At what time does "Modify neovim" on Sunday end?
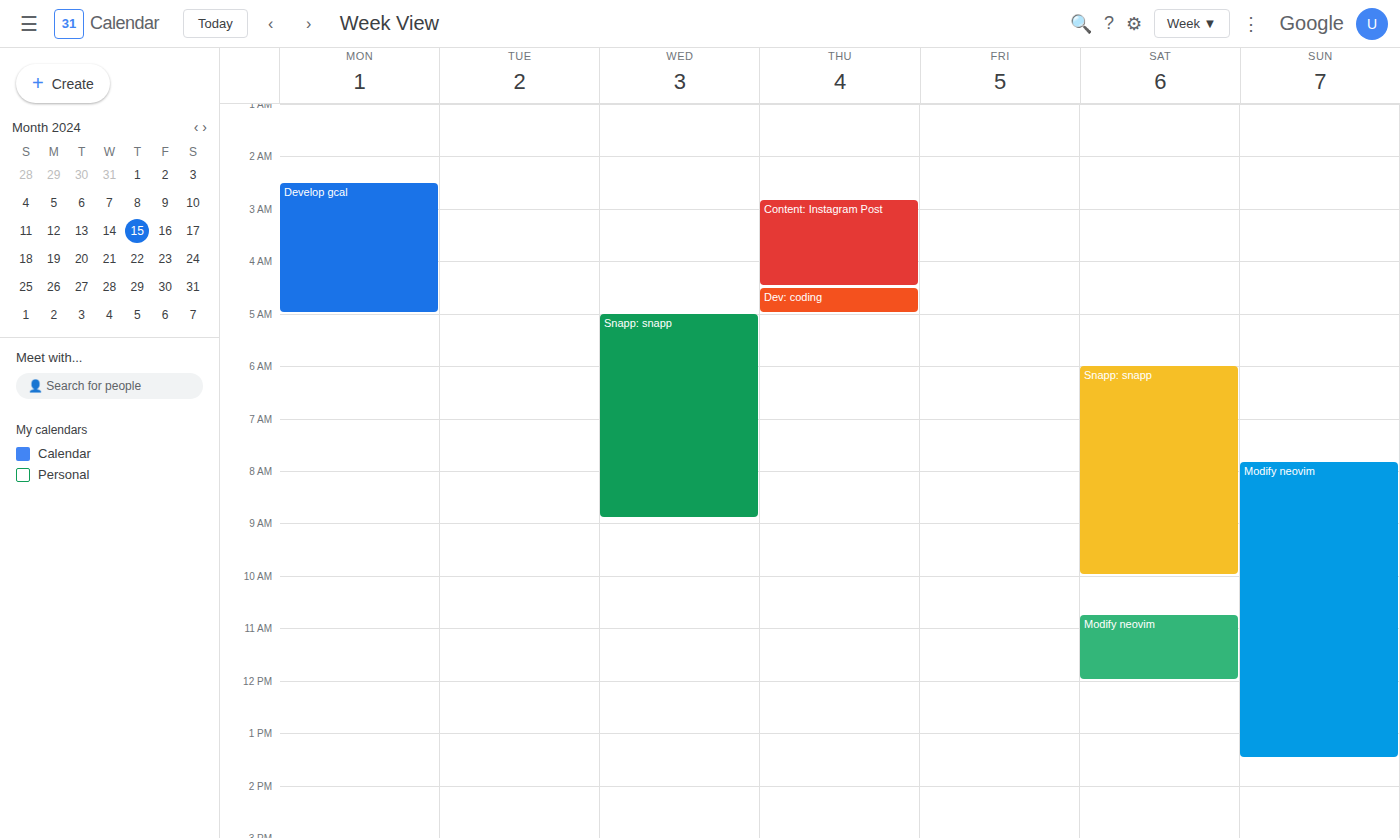
1:30 PM